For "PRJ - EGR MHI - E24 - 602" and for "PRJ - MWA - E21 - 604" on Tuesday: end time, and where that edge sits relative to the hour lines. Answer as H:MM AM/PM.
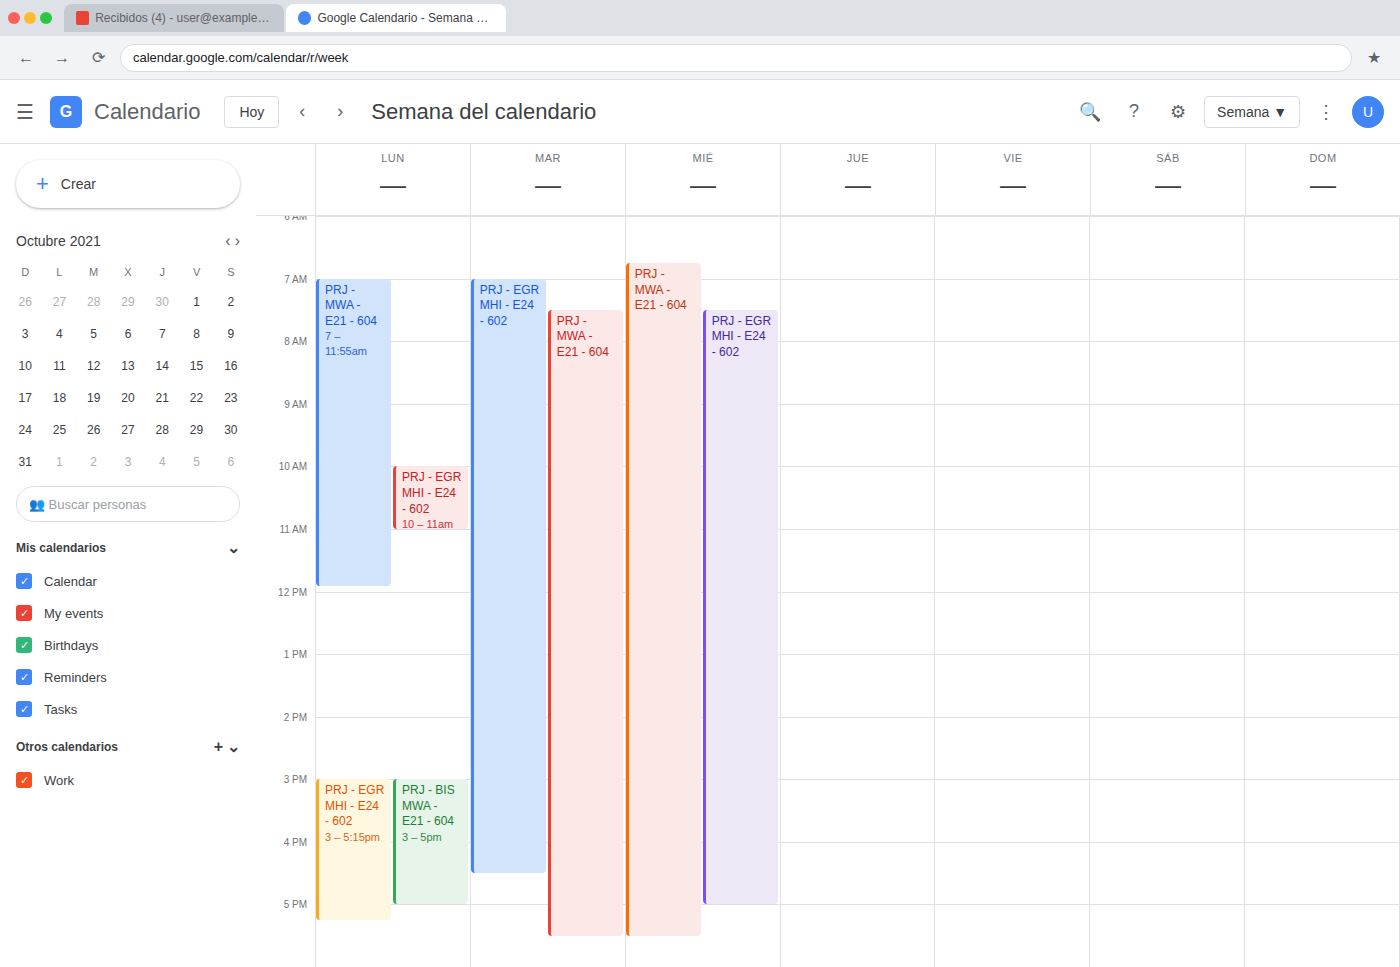
"PRJ - EGR MHI - E24 - 602": 4:30 PM, halfway between the 4 PM and 5 PM lines. "PRJ - MWA - E21 - 604": 5:30 PM, halfway between the 5 PM and 6 PM lines.